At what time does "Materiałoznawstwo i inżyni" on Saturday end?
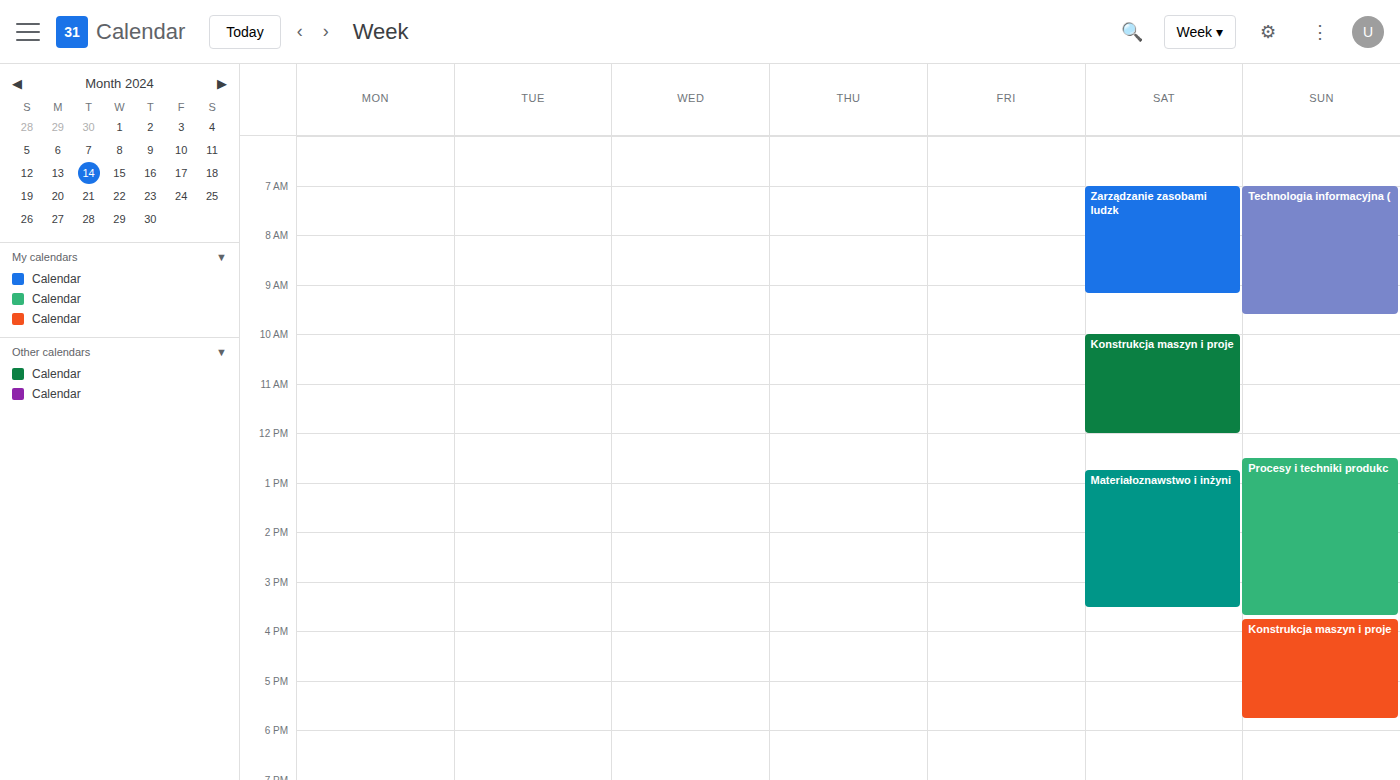
3:30 PM